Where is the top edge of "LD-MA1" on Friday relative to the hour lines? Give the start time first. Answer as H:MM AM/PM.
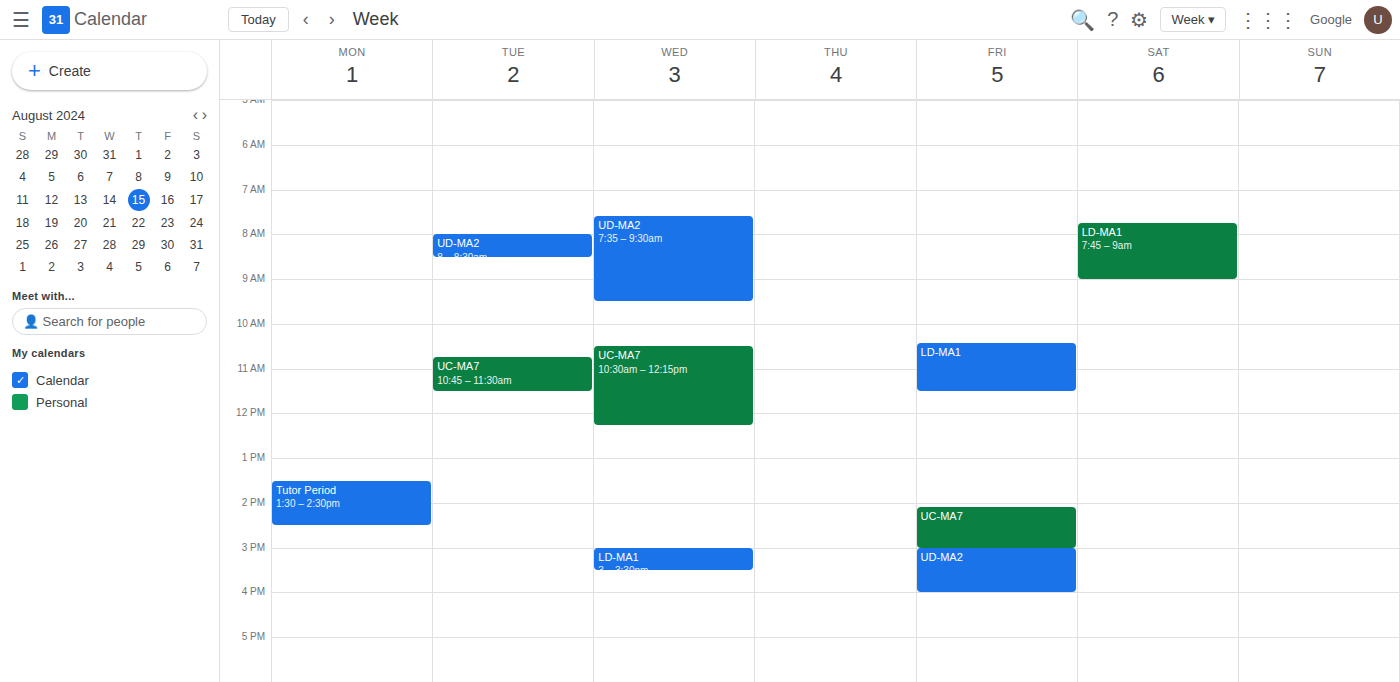
10:25 AM -- neither: 25 minutes below the 10 AM line and 35 minutes above the 11 AM line.